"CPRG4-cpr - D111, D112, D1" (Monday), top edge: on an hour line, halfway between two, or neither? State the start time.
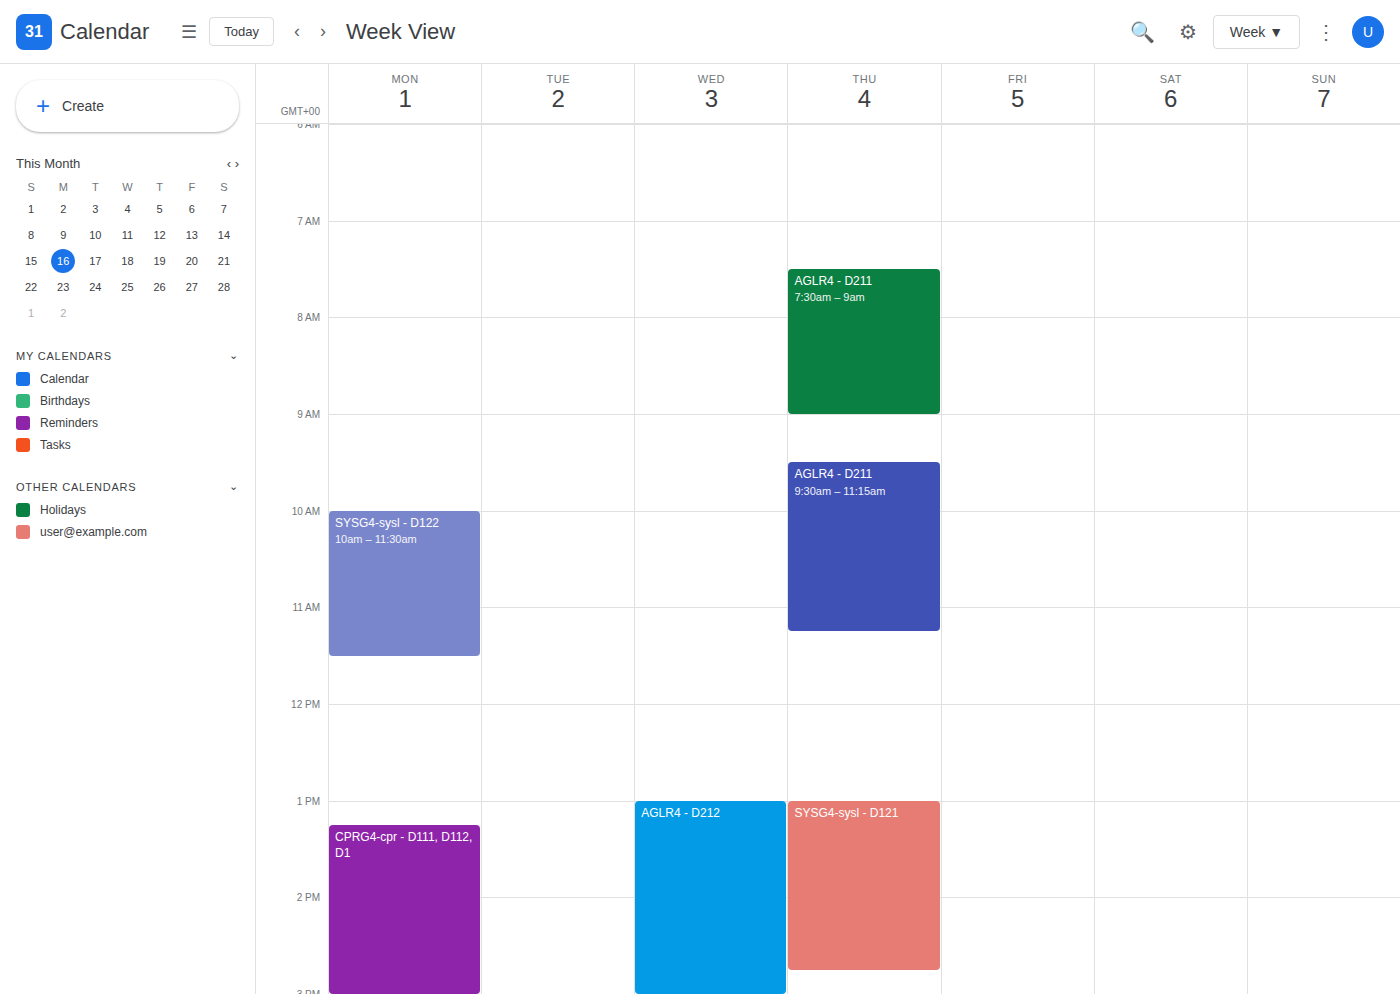
1:15 PM -- neither: a quarter of the way from the 1 PM line to the 2 PM line.